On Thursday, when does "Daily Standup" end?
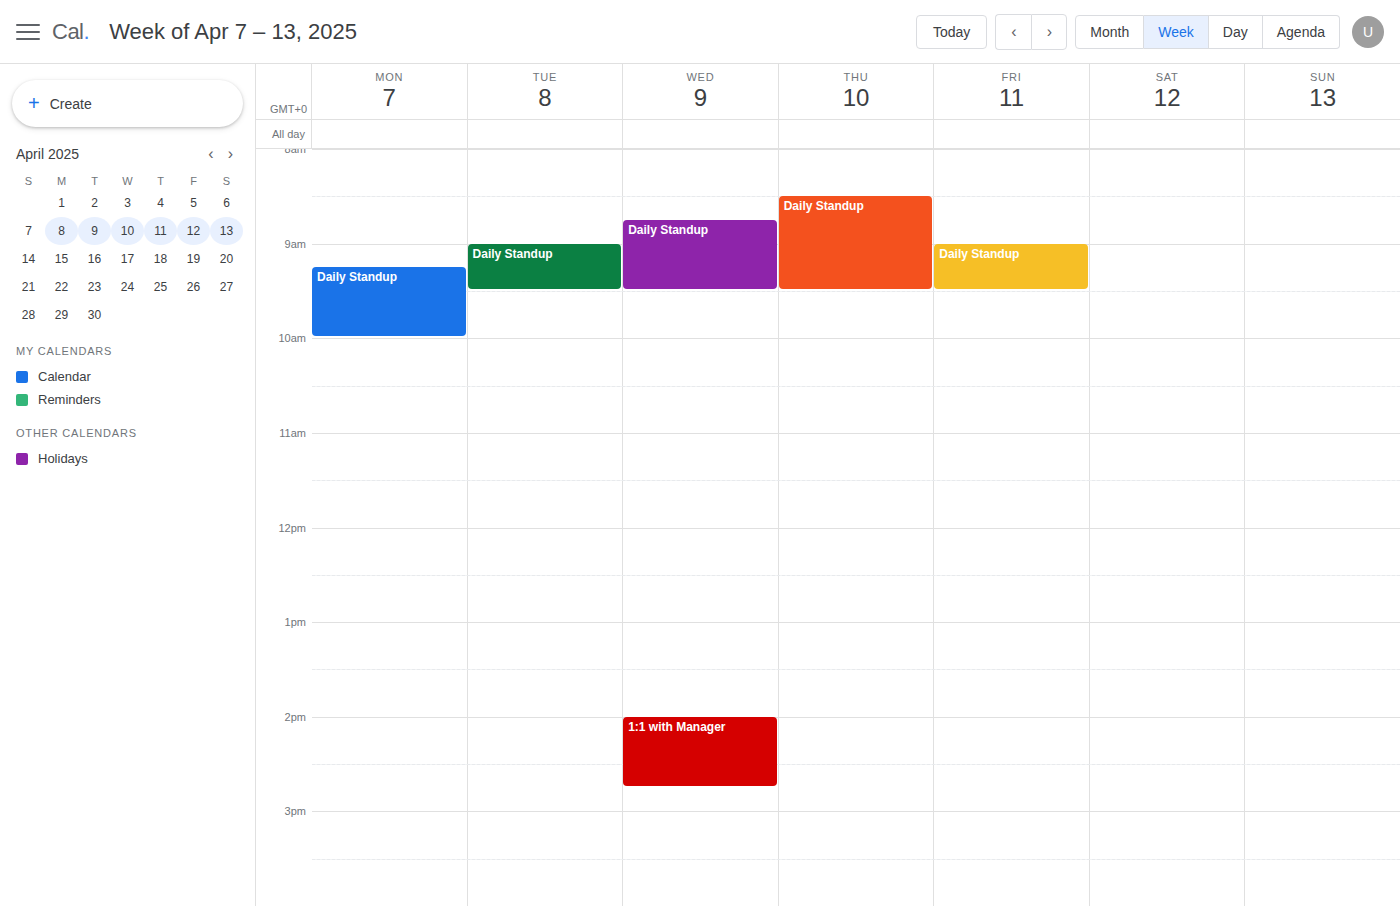
9:30 AM